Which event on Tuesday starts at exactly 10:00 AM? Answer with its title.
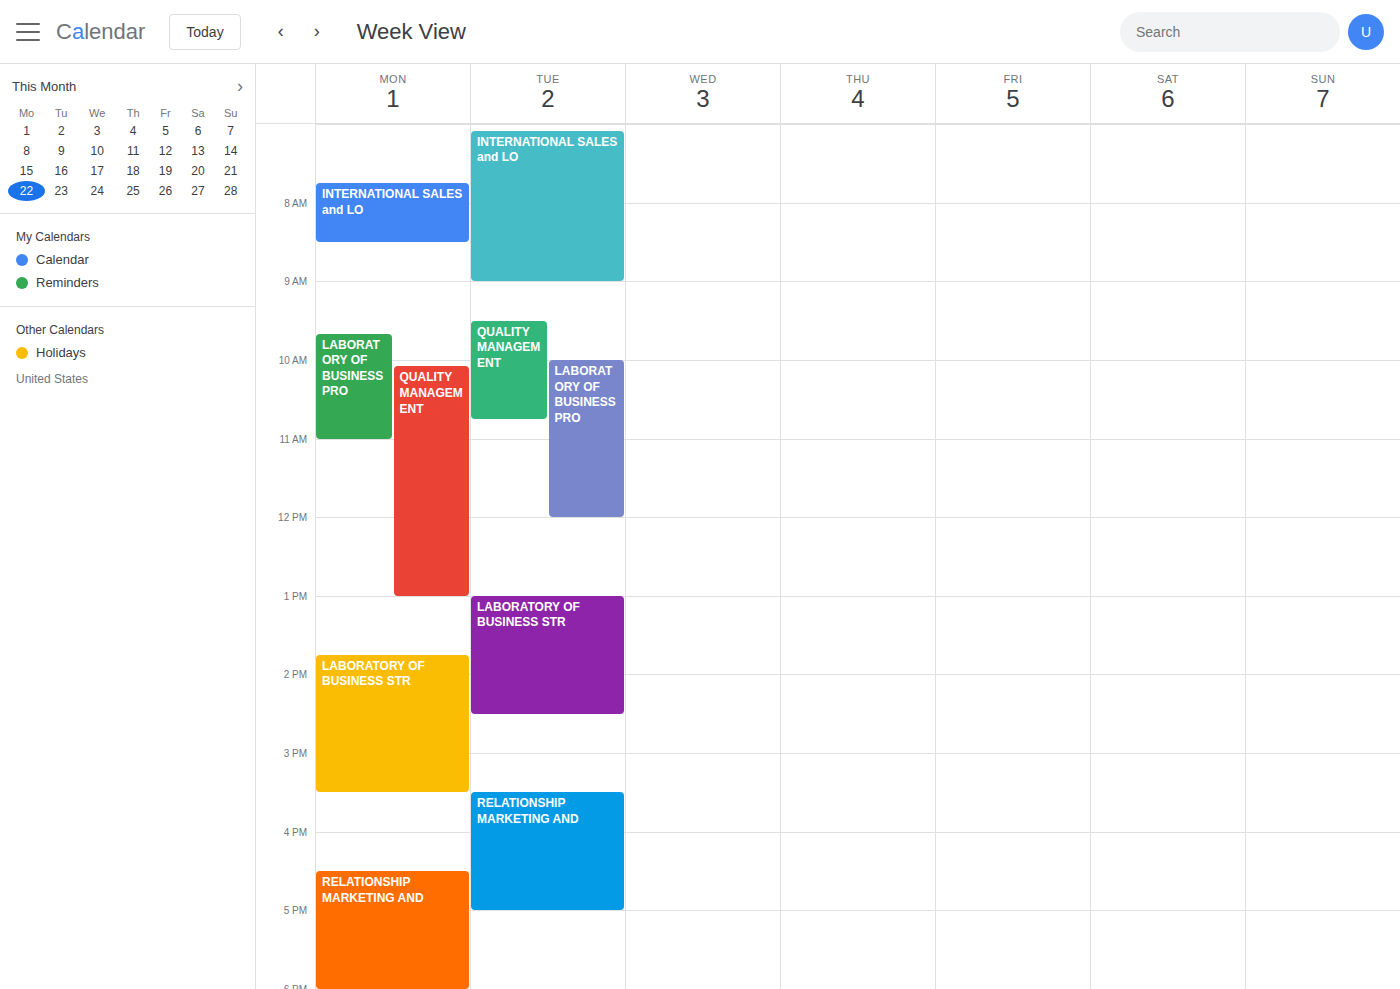
"LABORATORY OF BUSINESS PRO"